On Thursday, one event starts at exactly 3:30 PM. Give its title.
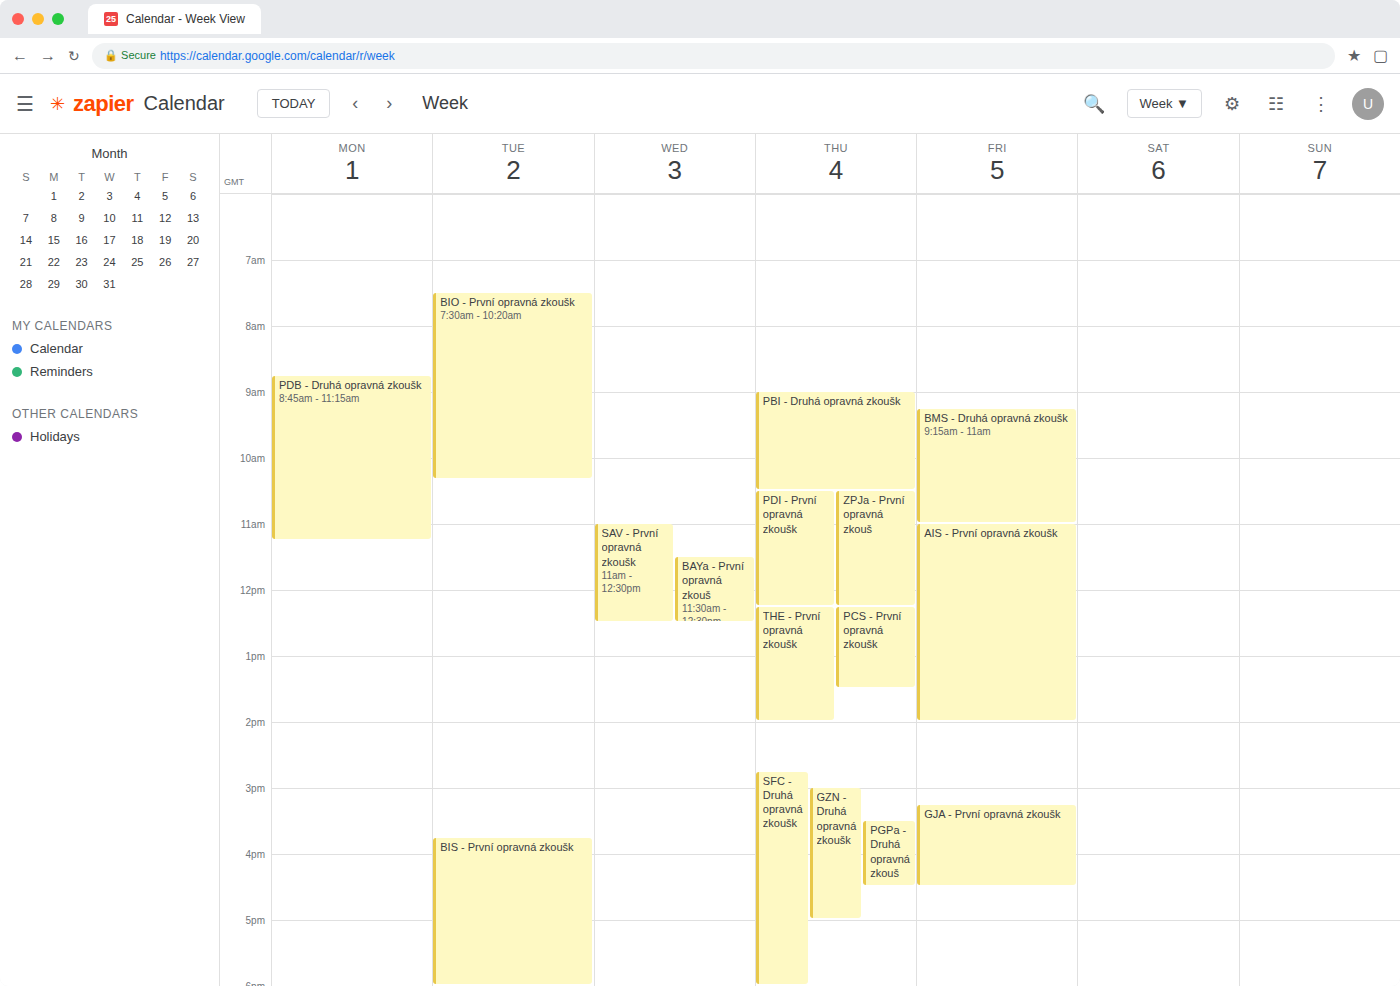
"PGPa - Druhá opravná zkouš"